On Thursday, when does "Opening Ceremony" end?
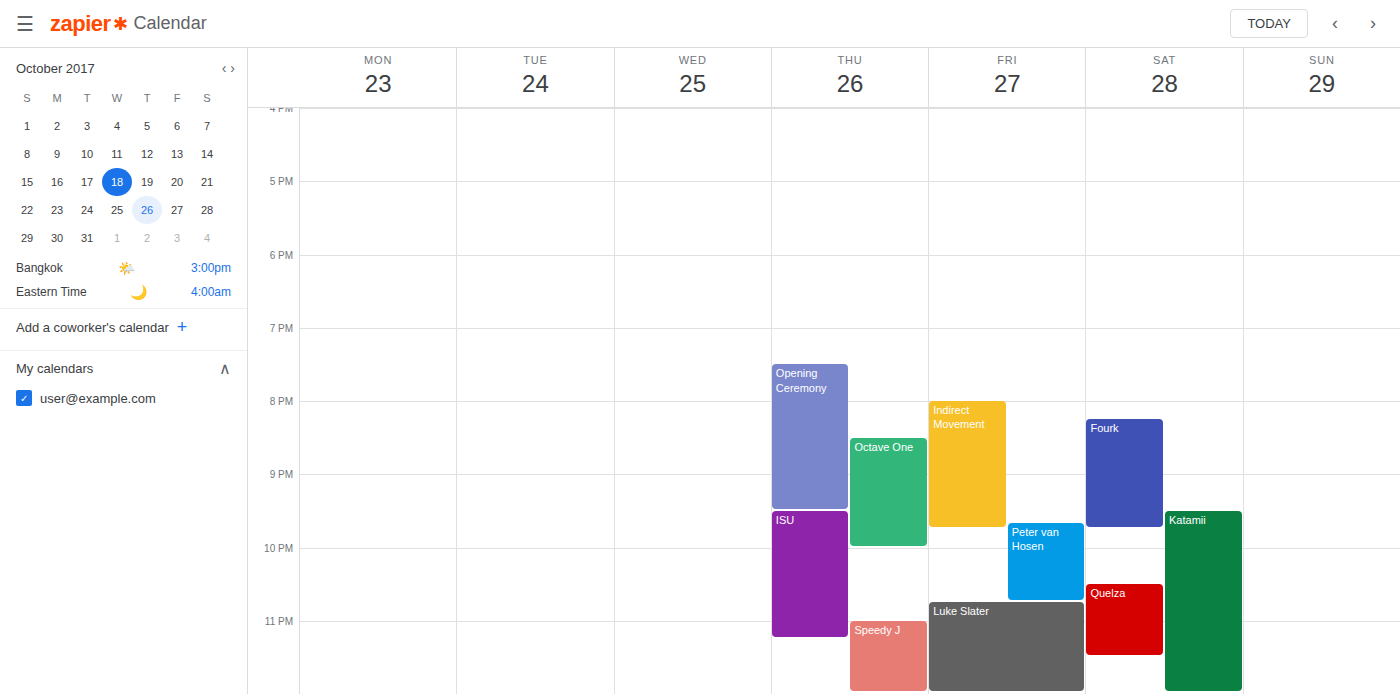
9:30 PM